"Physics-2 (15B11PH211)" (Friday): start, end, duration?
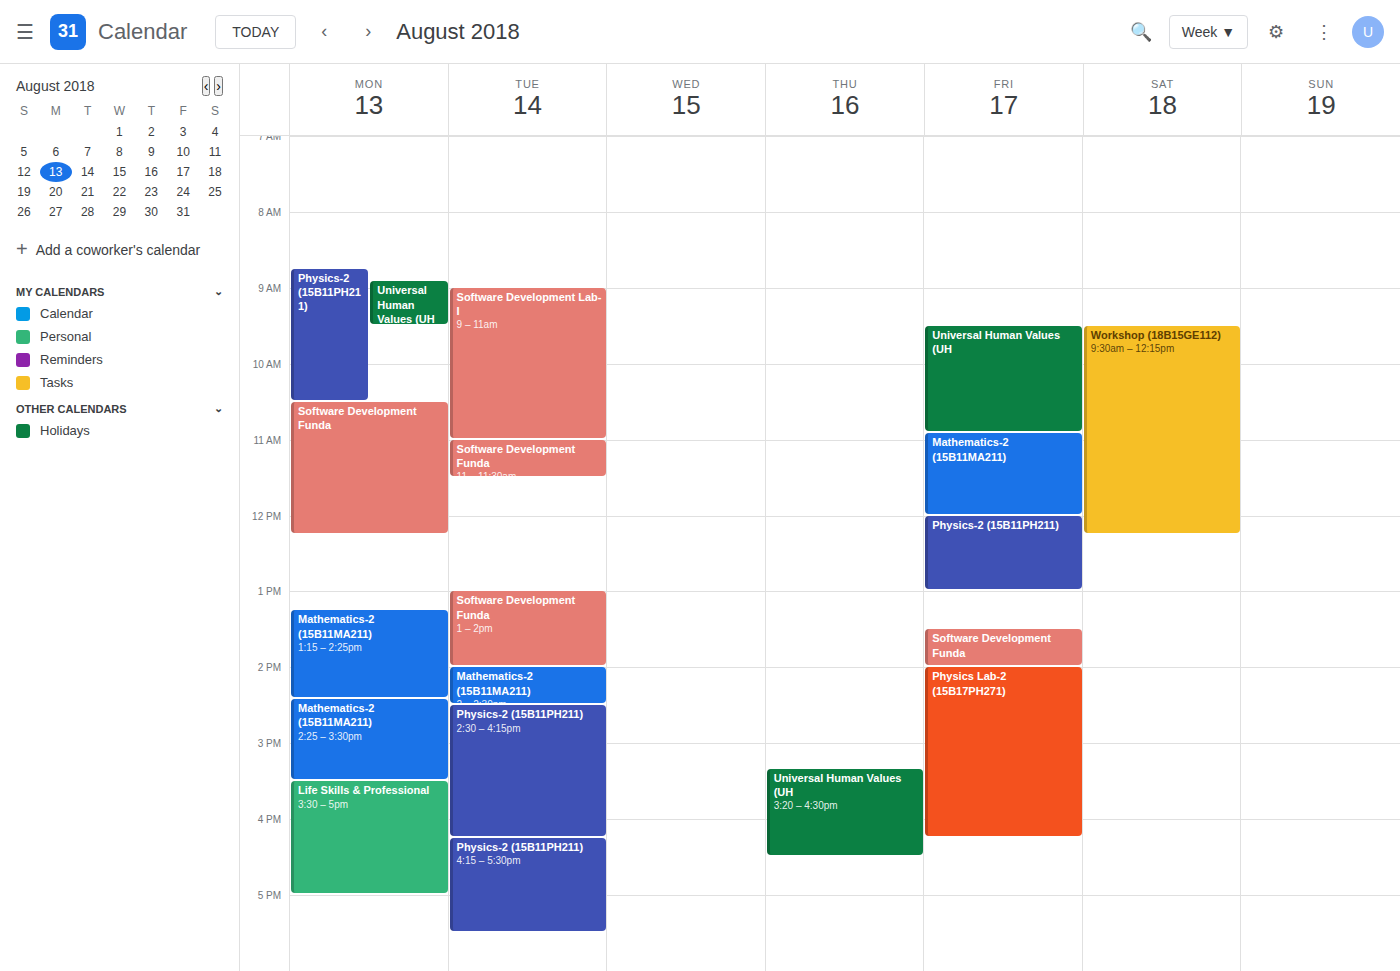
12:00 PM to 1:00 PM, 1 hour